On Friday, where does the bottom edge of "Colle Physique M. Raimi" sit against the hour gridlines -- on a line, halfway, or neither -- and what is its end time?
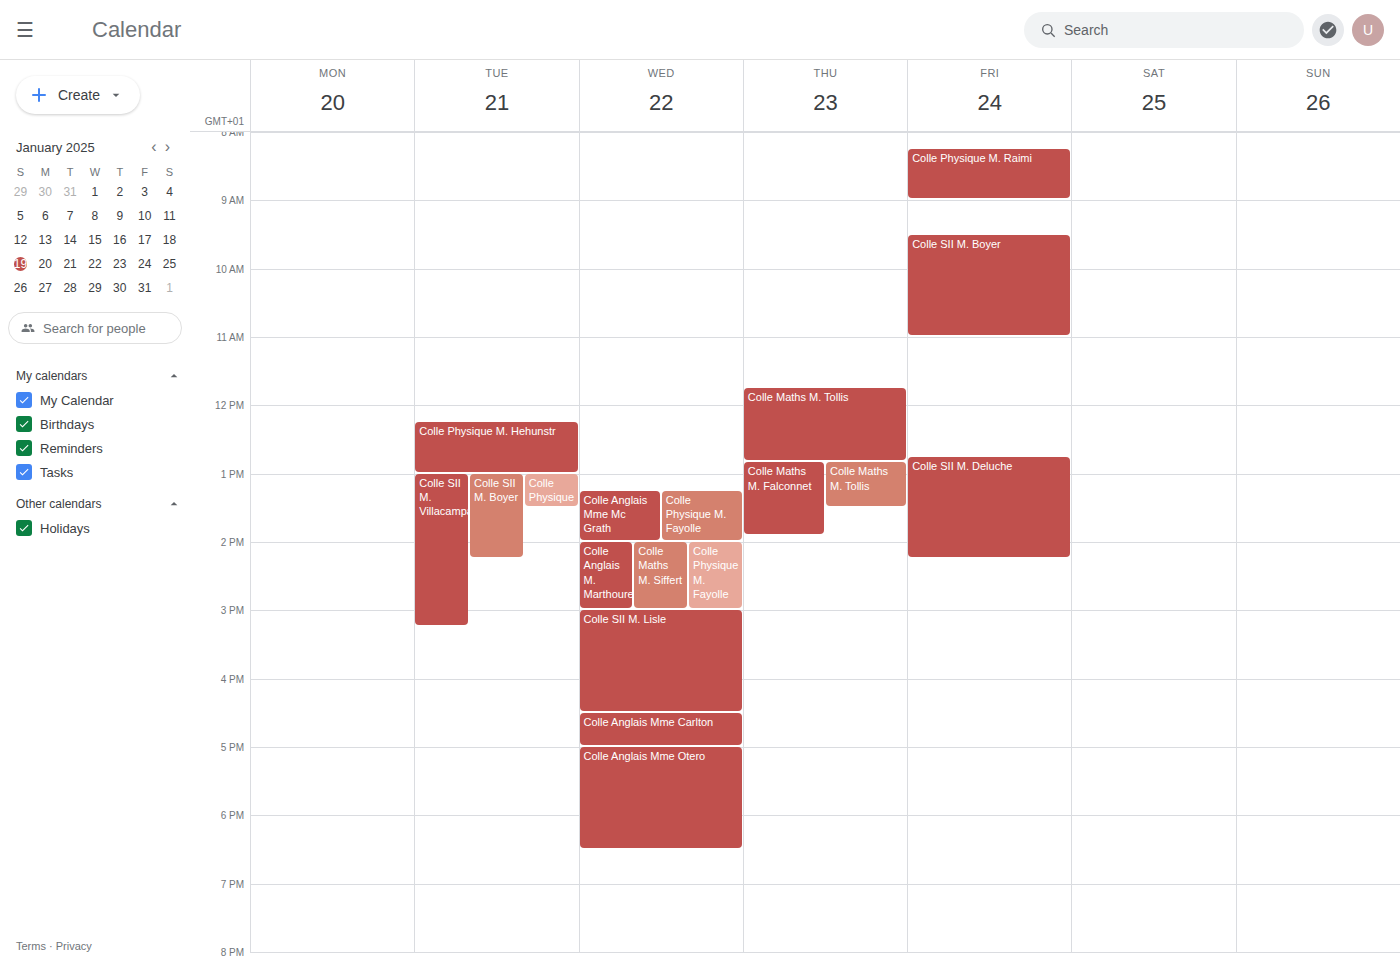
9:00 AM -- exactly on the 9 AM line.